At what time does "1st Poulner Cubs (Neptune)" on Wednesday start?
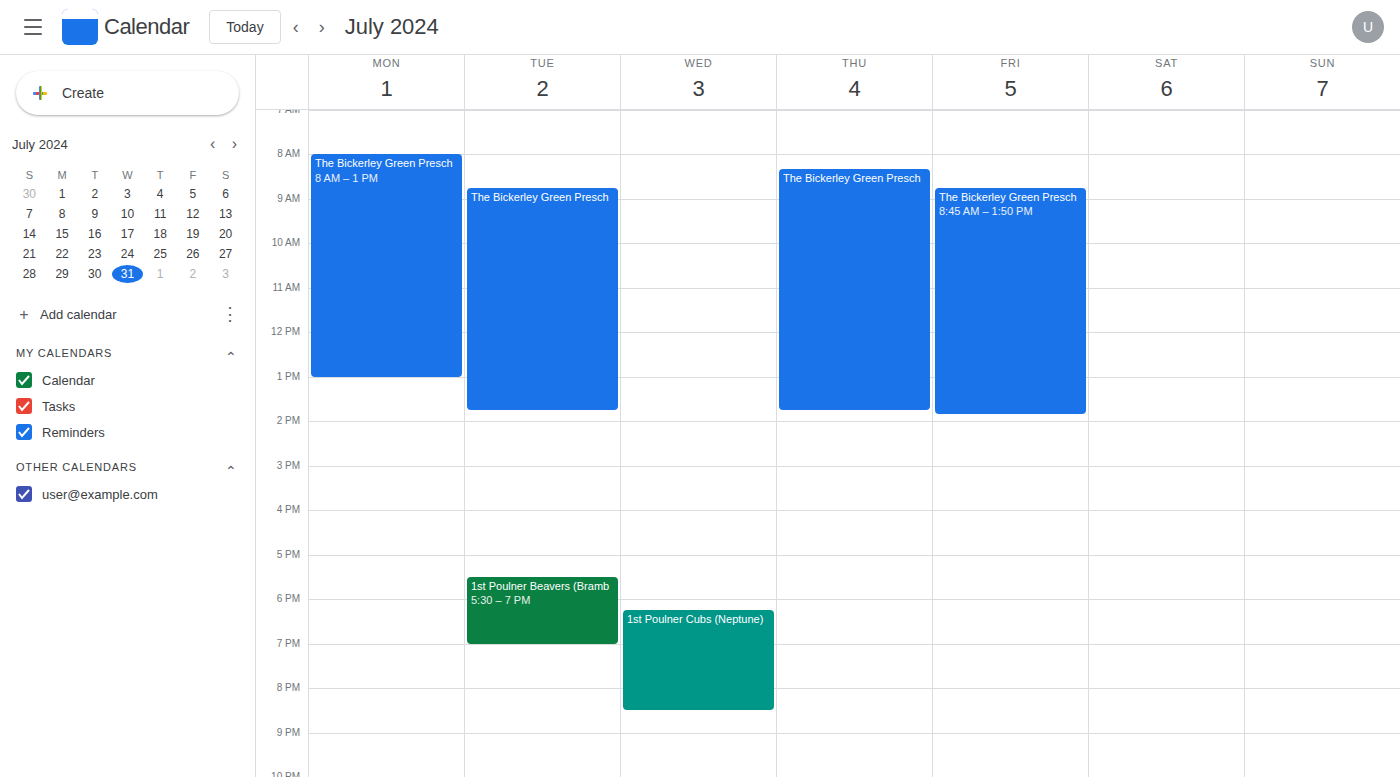
6:15 PM